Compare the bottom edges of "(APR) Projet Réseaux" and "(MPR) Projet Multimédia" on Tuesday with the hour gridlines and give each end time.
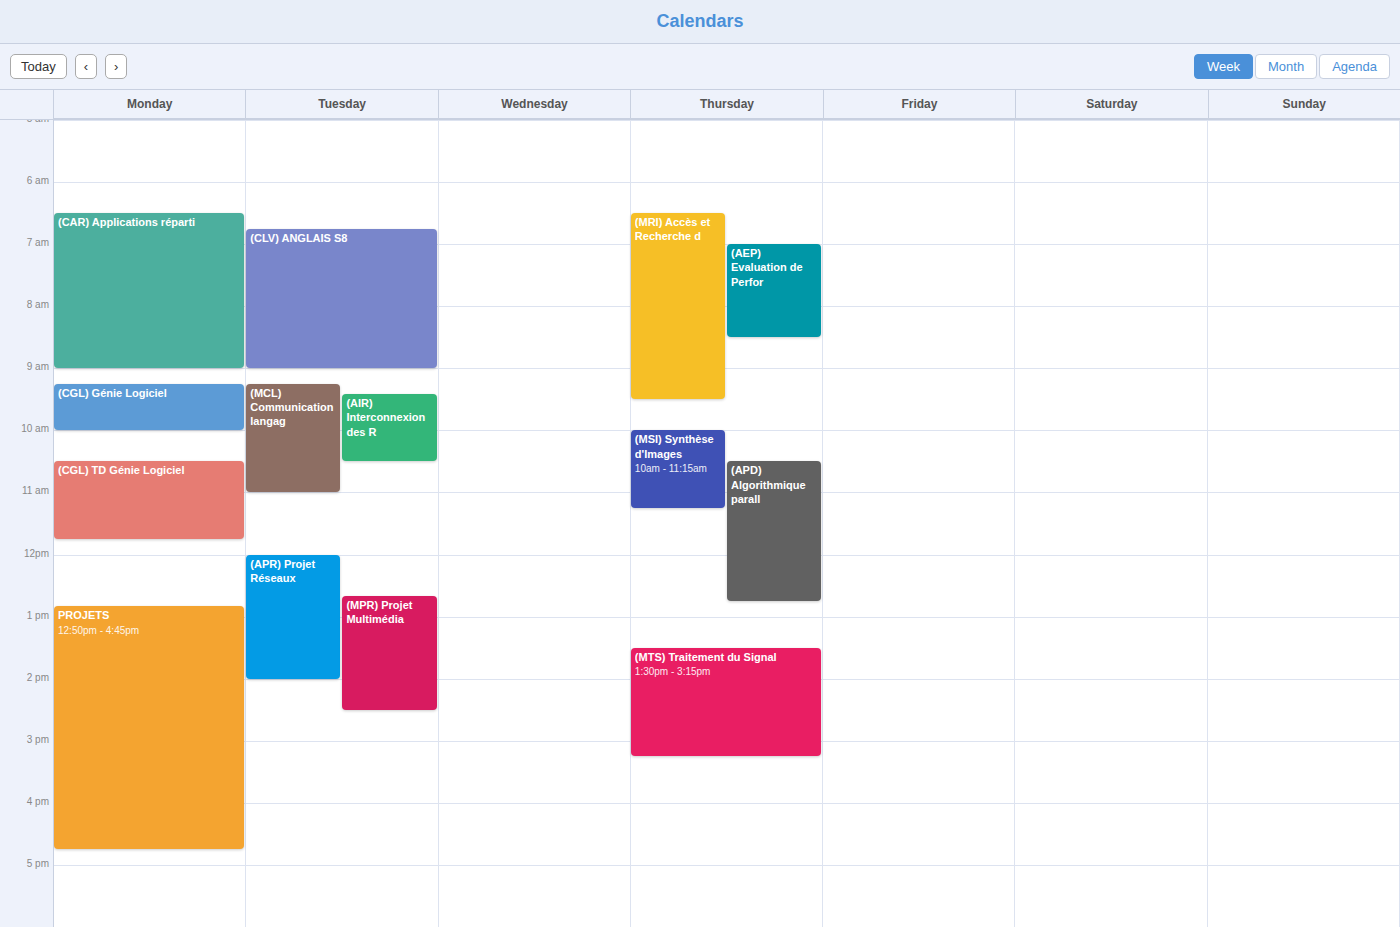
"(APR) Projet Réseaux": 2:00 PM, exactly on the 2 PM line. "(MPR) Projet Multimédia": 2:30 PM, halfway between the 2 PM and 3 PM lines.